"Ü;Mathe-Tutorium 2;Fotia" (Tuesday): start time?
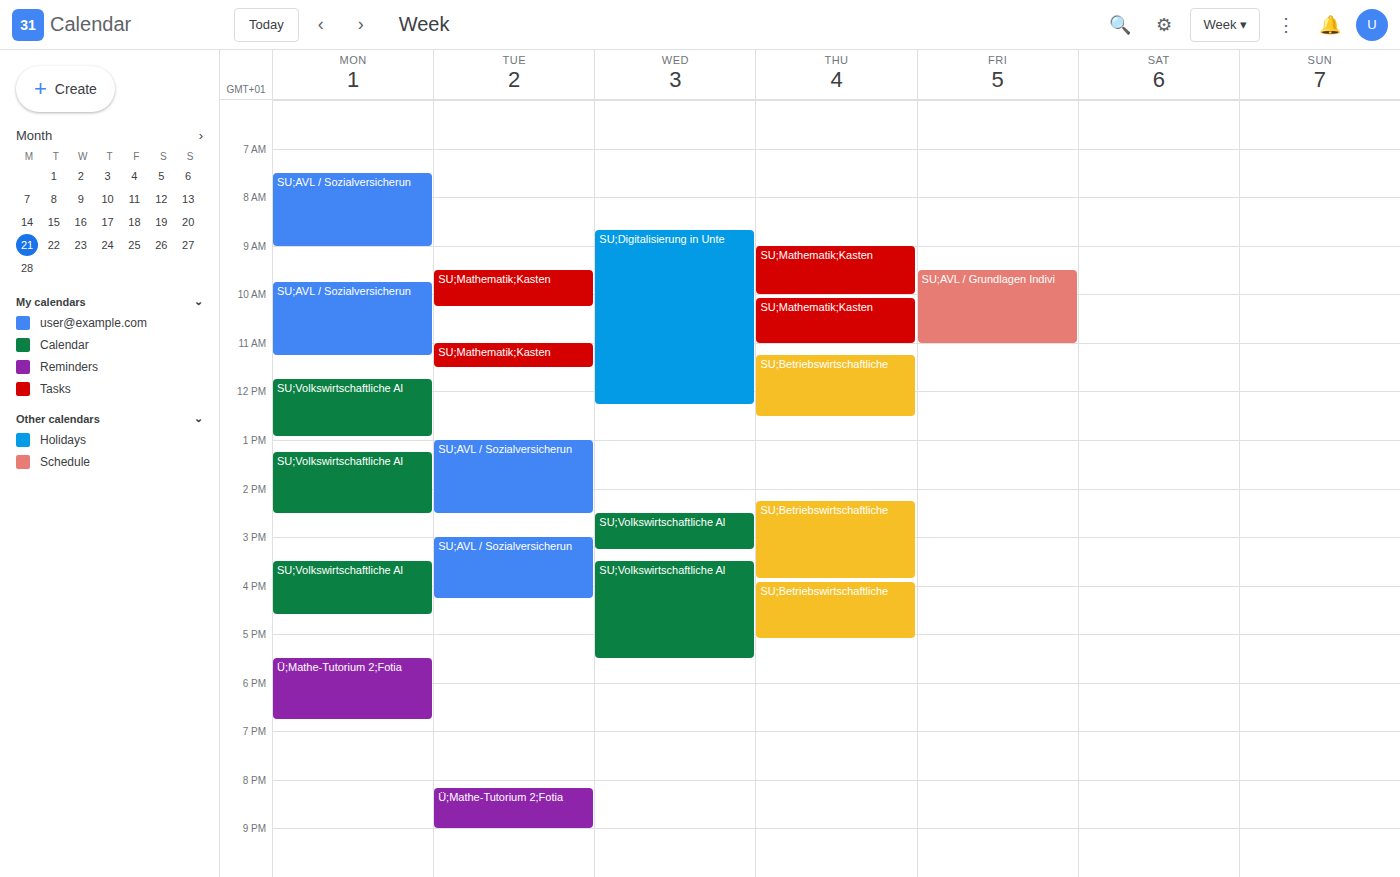
8:10 PM